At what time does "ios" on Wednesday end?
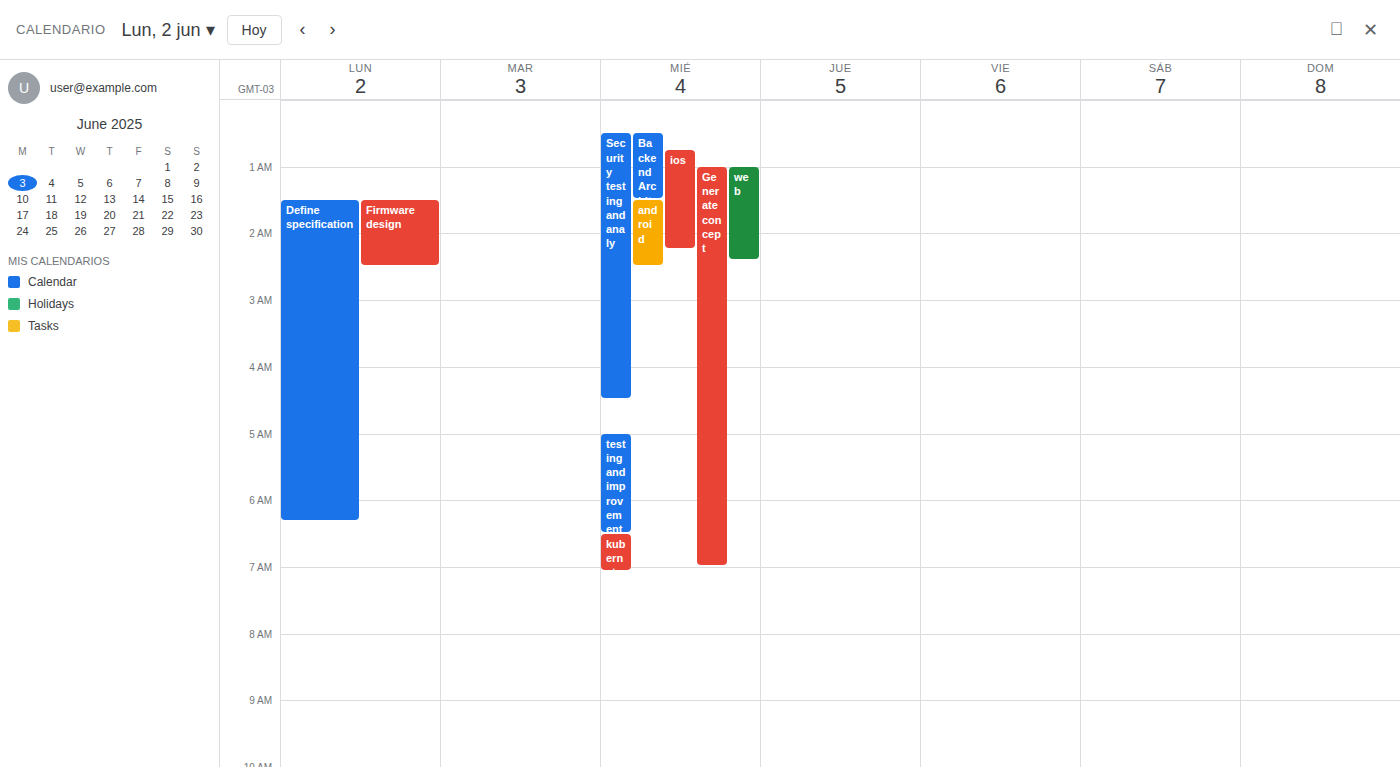
2:15 AM